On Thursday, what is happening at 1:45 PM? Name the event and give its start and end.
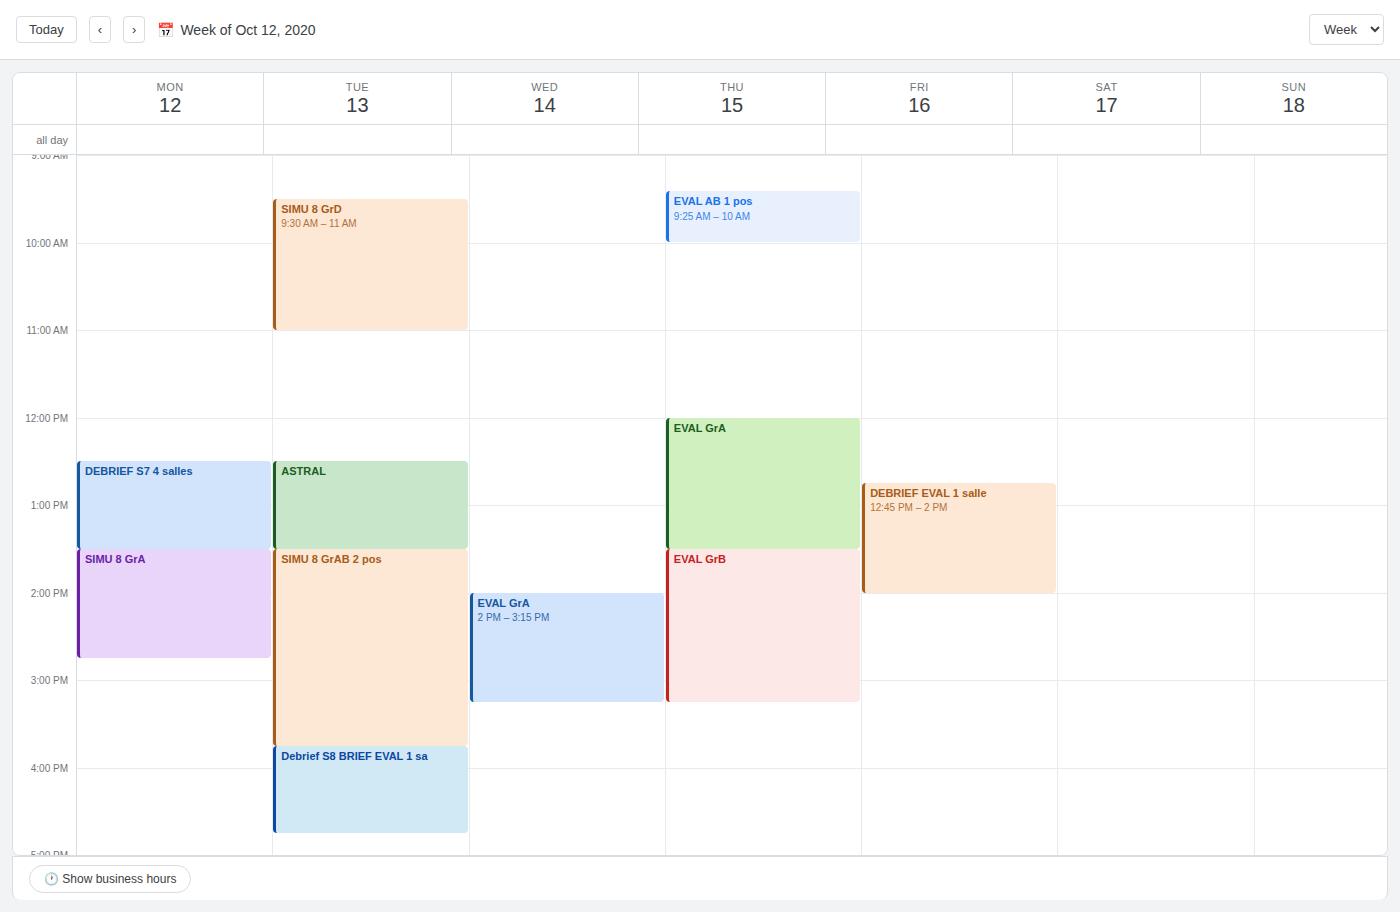
"EVAL GrB", 1:30 PM to 3:15 PM